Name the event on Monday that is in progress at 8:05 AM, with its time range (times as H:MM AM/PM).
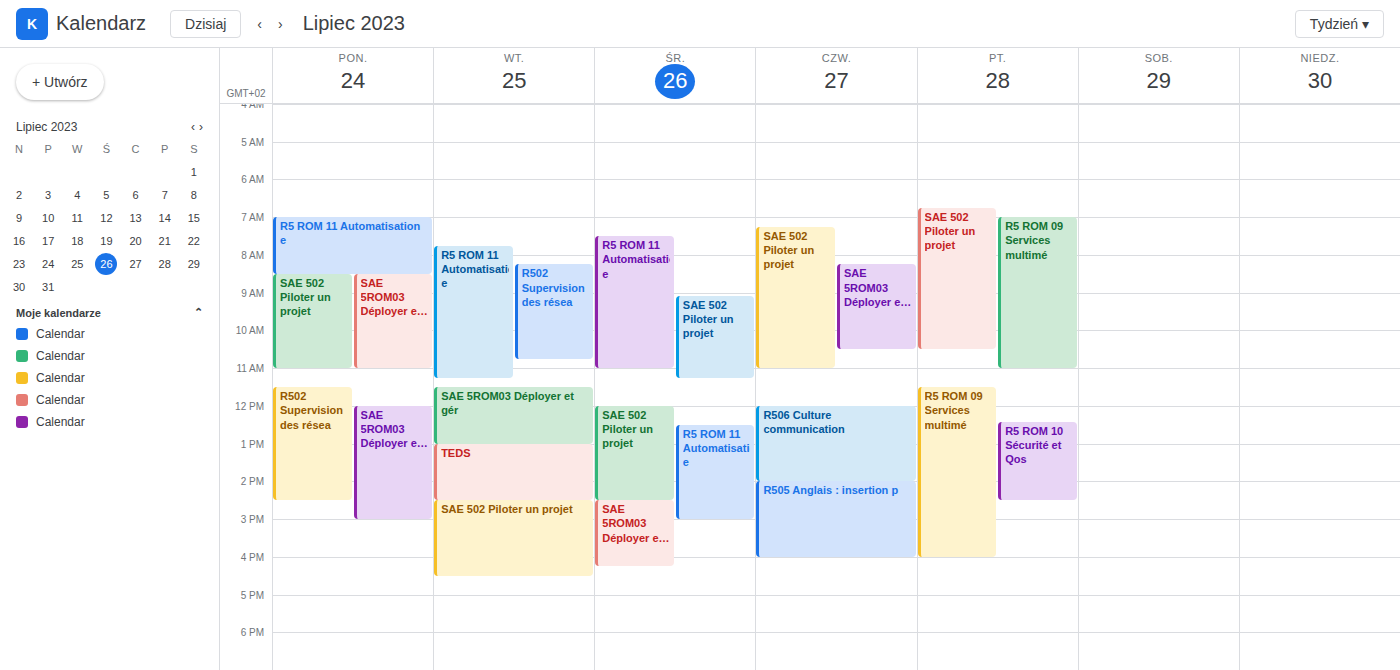
"R5 ROM 11 Automatisation e", 7:00 AM to 8:30 AM